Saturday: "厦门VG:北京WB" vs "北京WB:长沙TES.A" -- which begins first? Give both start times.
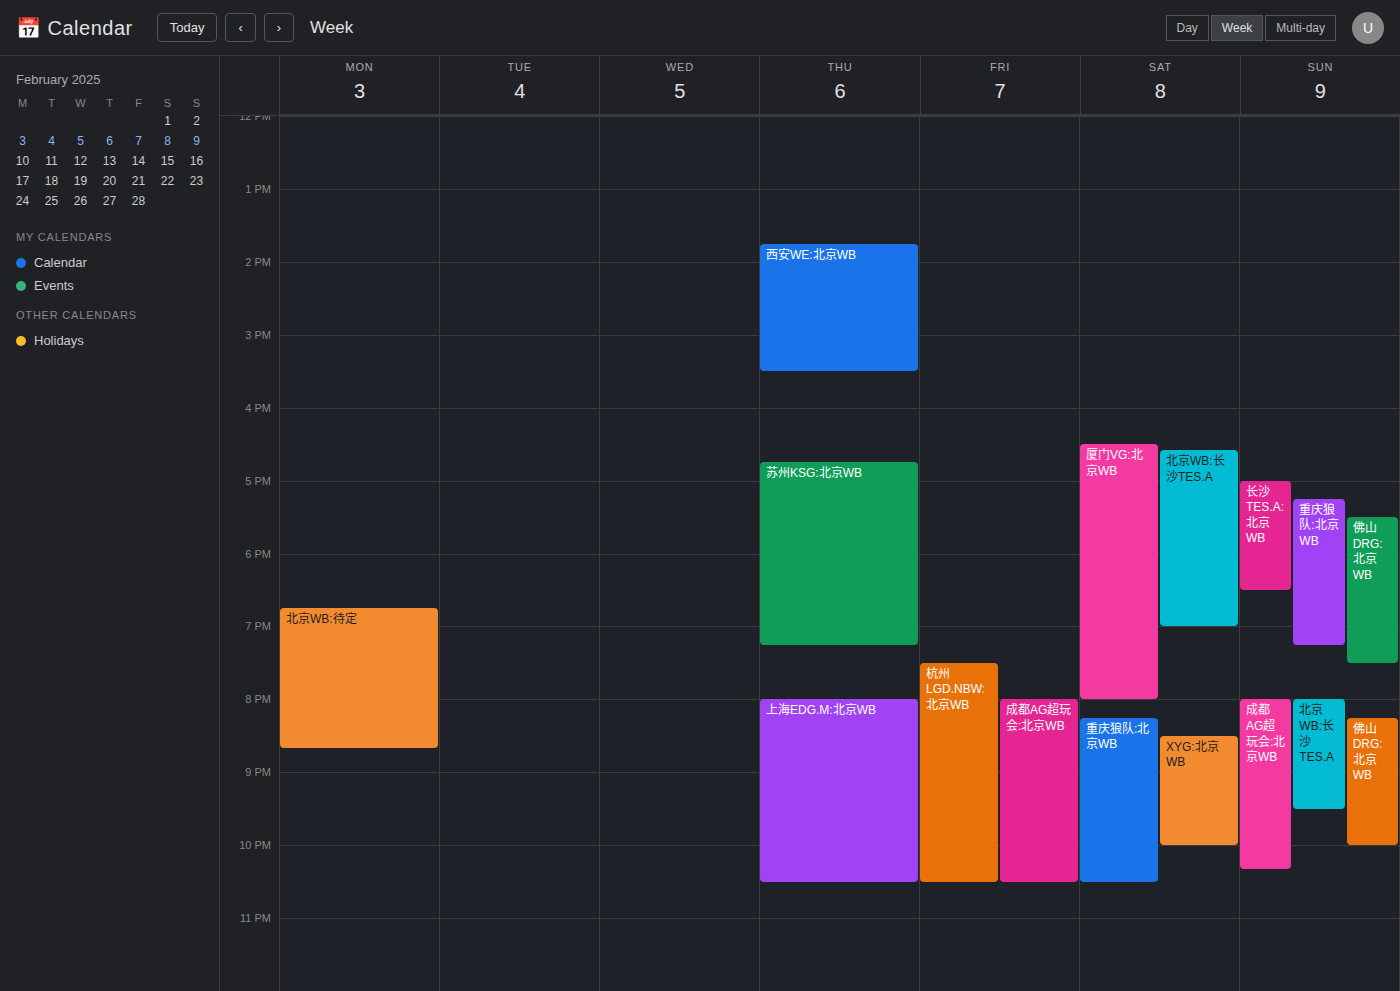
"厦门VG:北京WB" 4:30 PM; "北京WB:长沙TES.A" 4:35 PM.